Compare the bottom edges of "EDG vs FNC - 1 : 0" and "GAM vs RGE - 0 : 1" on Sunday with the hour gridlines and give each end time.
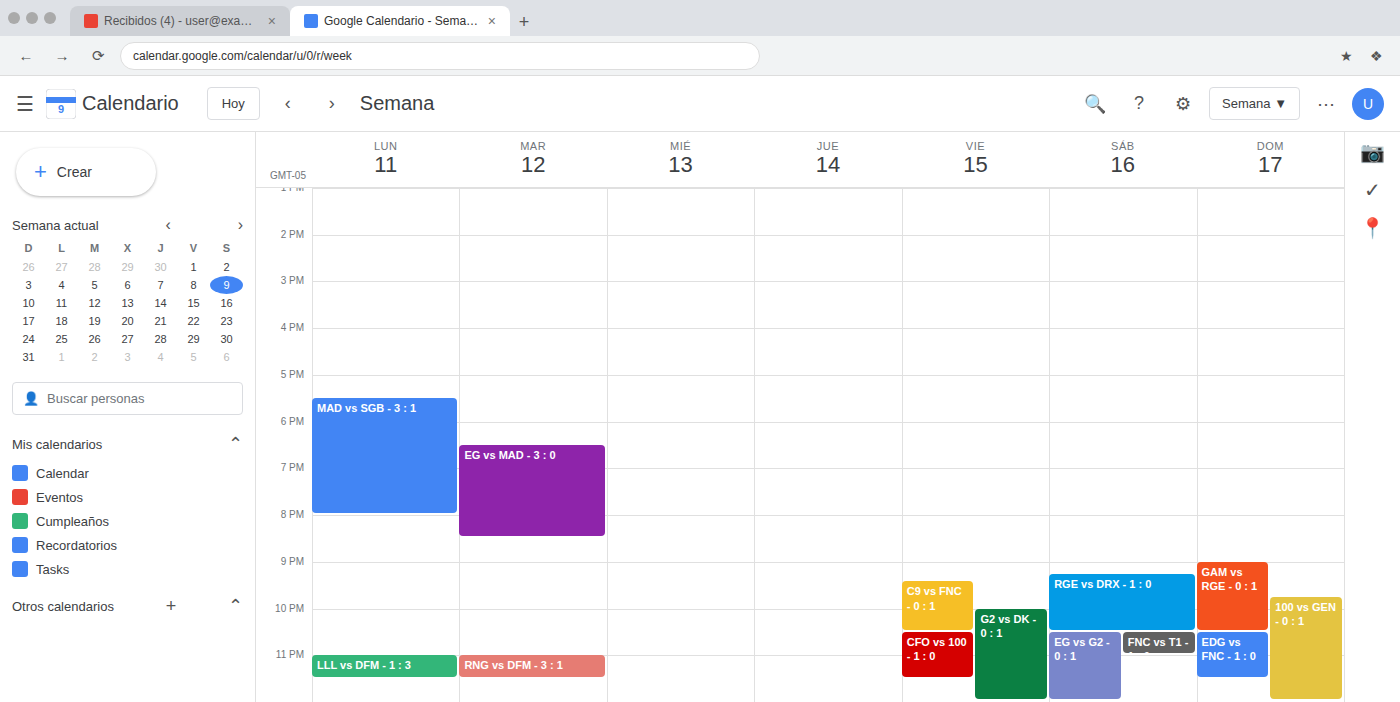
"EDG vs FNC - 1 : 0": 11:30 PM, halfway between the 11 PM and 12 AM lines. "GAM vs RGE - 0 : 1": 10:30 PM, halfway between the 10 PM and 11 PM lines.